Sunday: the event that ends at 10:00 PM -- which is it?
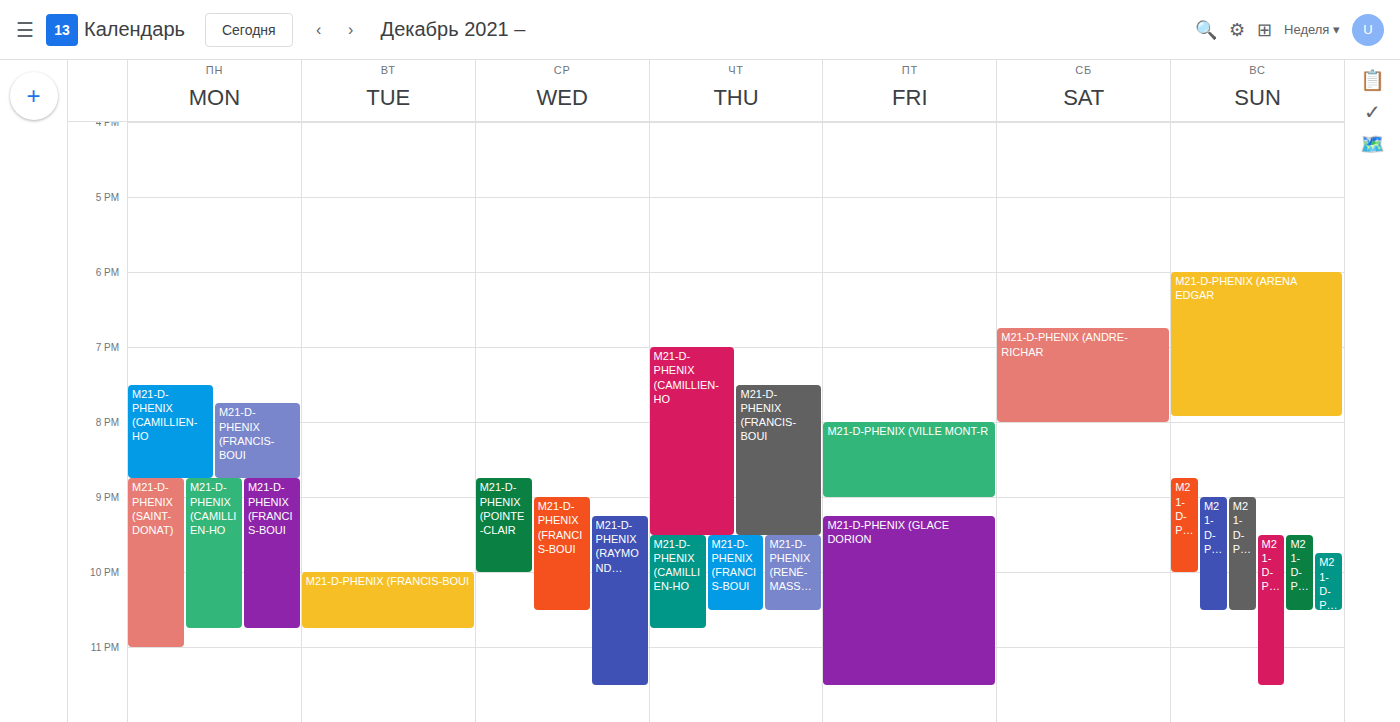
"M21-D-PHENIX (AHUNTSIC)"